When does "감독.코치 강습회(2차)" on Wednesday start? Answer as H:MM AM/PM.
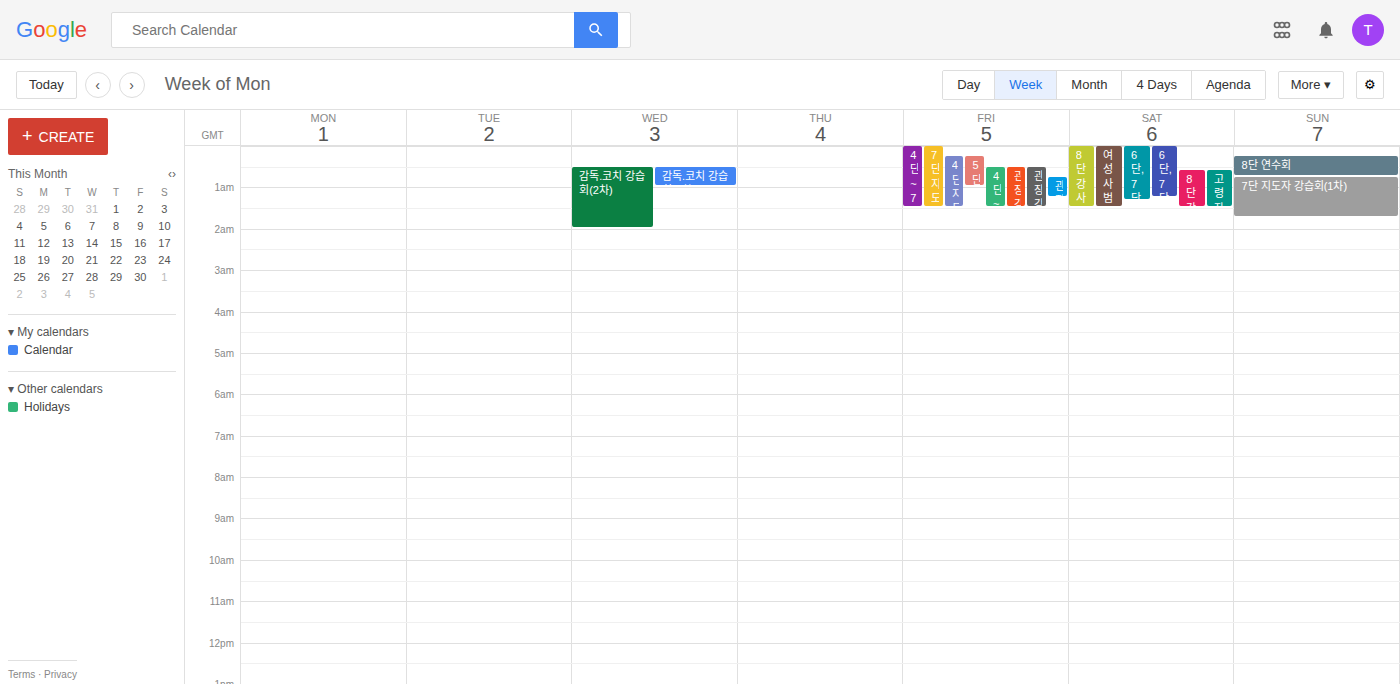
12:30 AM